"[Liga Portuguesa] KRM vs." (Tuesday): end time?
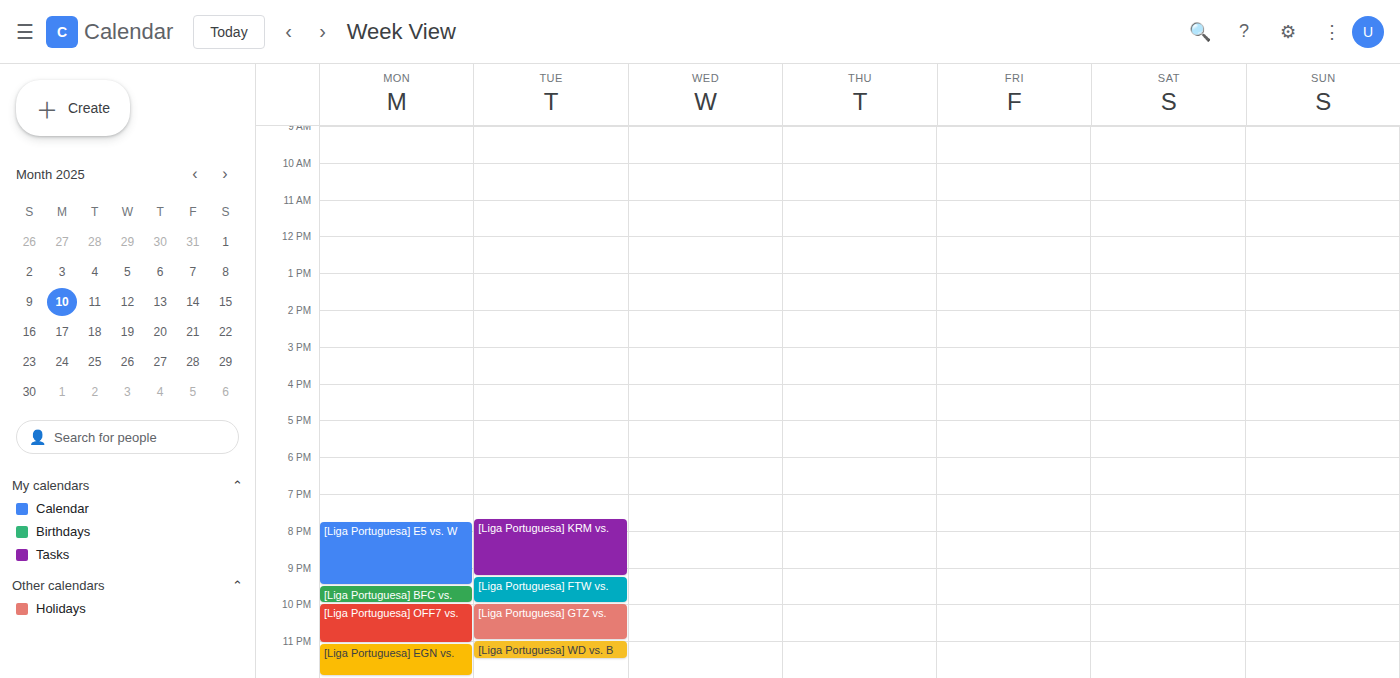
9:15 PM